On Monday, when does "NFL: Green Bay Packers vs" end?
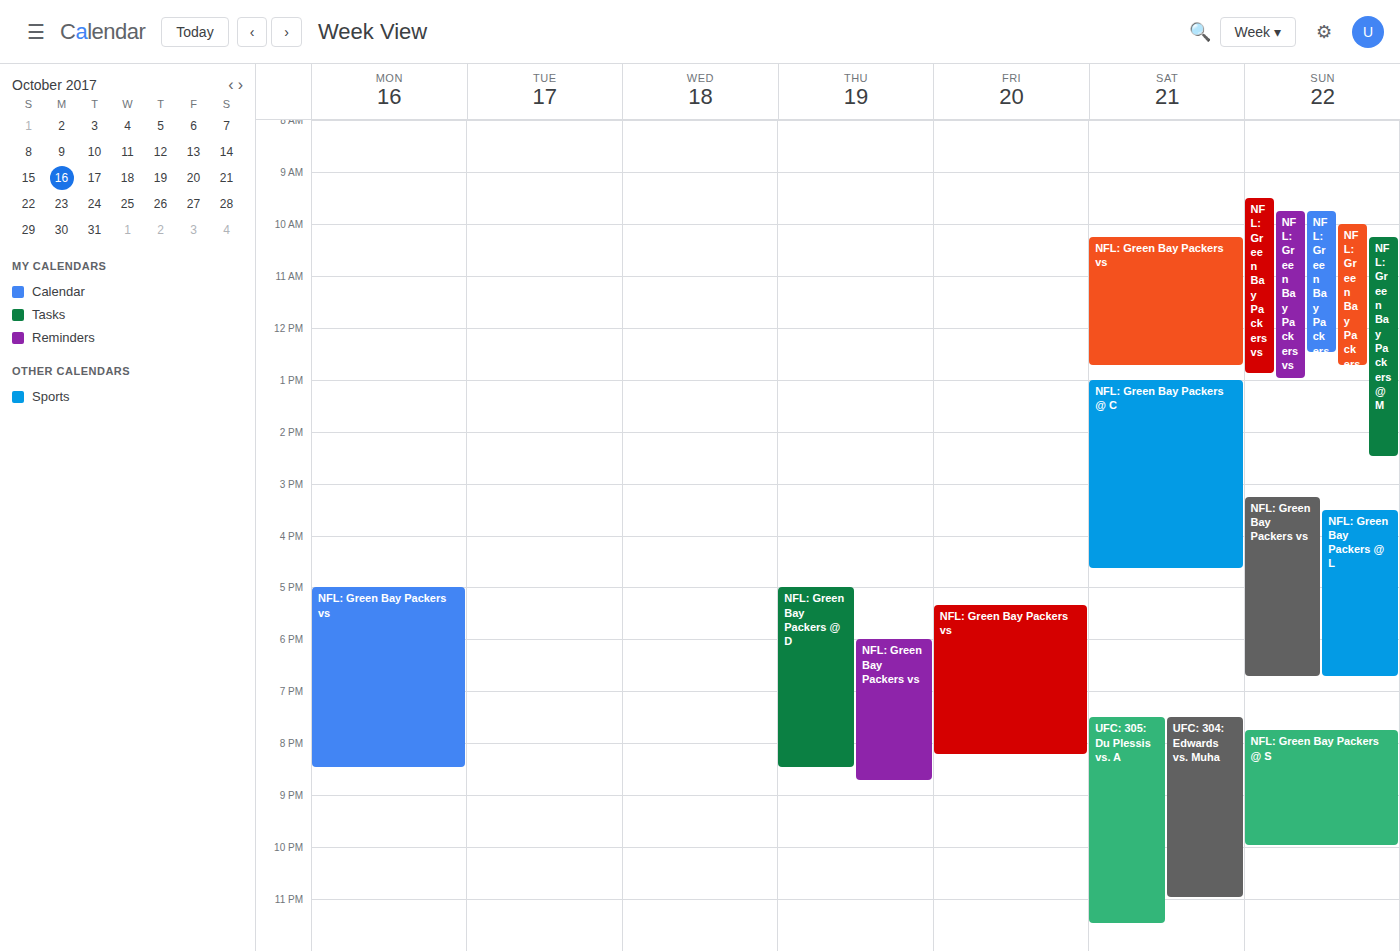
8:30 PM